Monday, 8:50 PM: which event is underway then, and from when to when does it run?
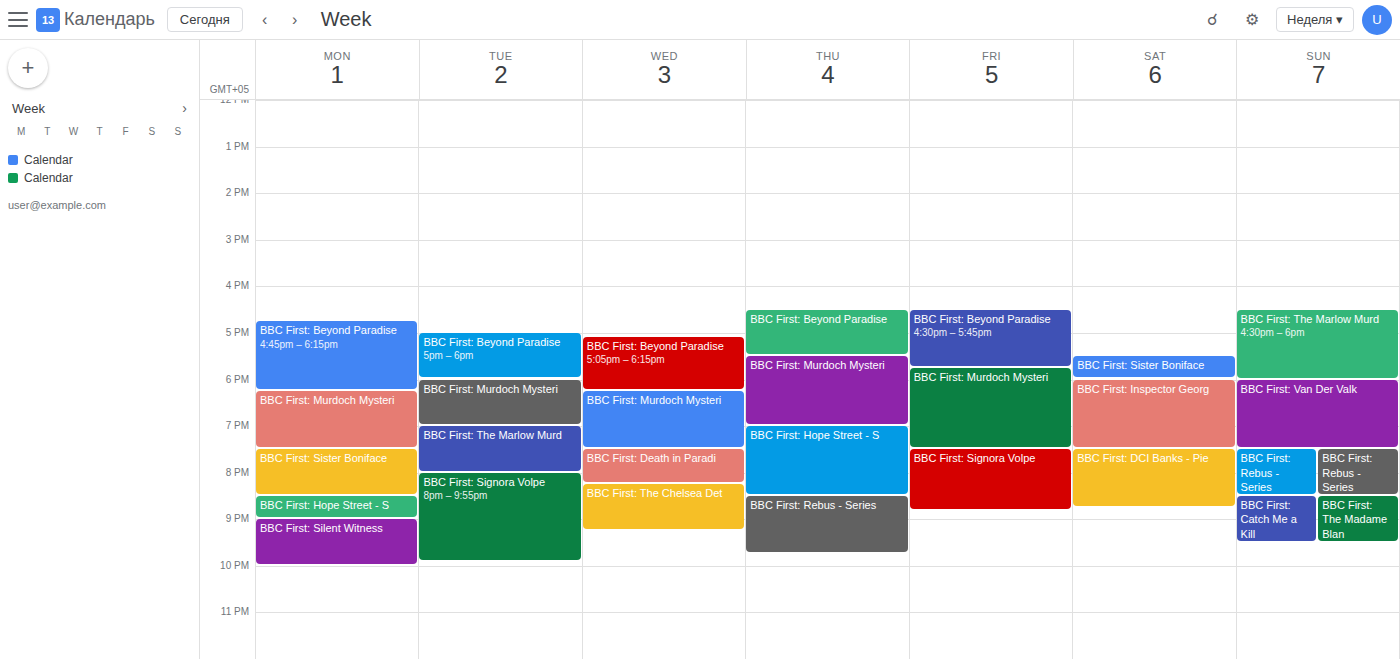
"BBC First: Hope Street - S", 8:30 PM to 9:00 PM